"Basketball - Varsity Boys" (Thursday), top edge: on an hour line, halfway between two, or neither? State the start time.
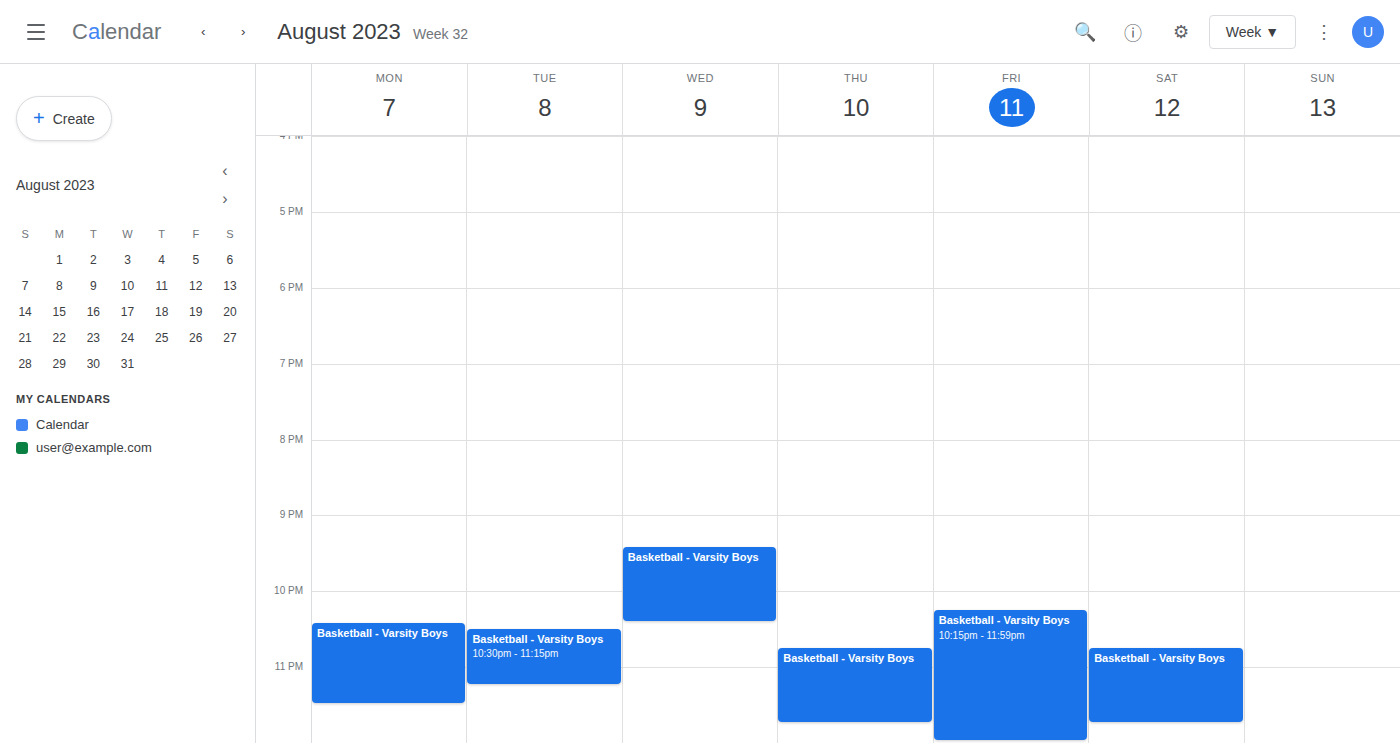
10:45 PM -- neither: three quarters of the way from the 10 PM line to the 11 PM line.